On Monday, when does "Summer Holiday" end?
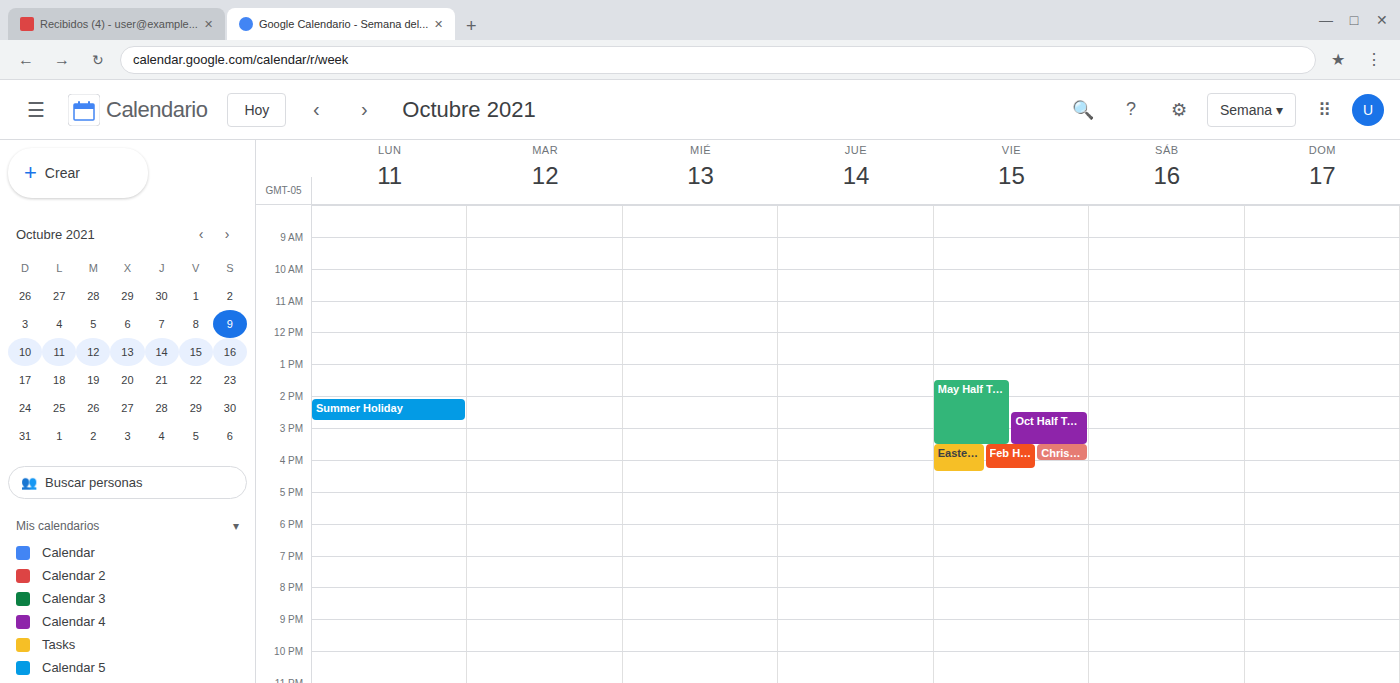
2:45 PM